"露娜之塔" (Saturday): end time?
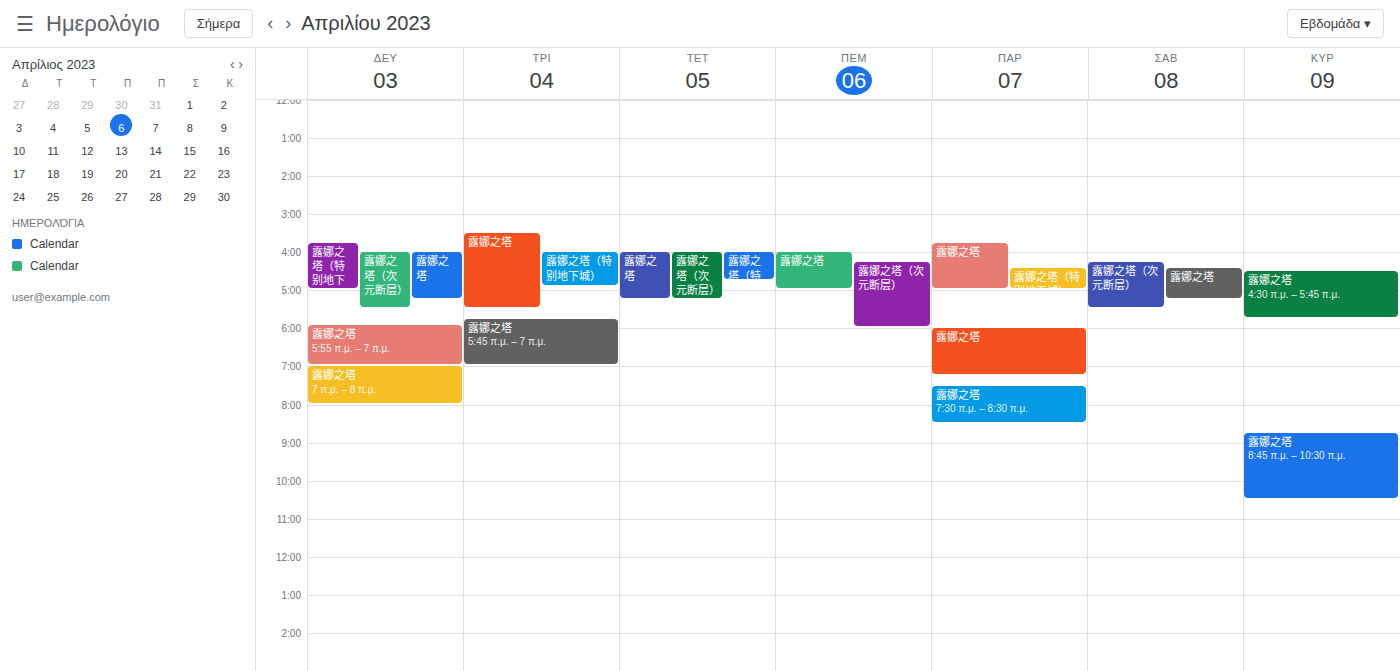
5:15 AM